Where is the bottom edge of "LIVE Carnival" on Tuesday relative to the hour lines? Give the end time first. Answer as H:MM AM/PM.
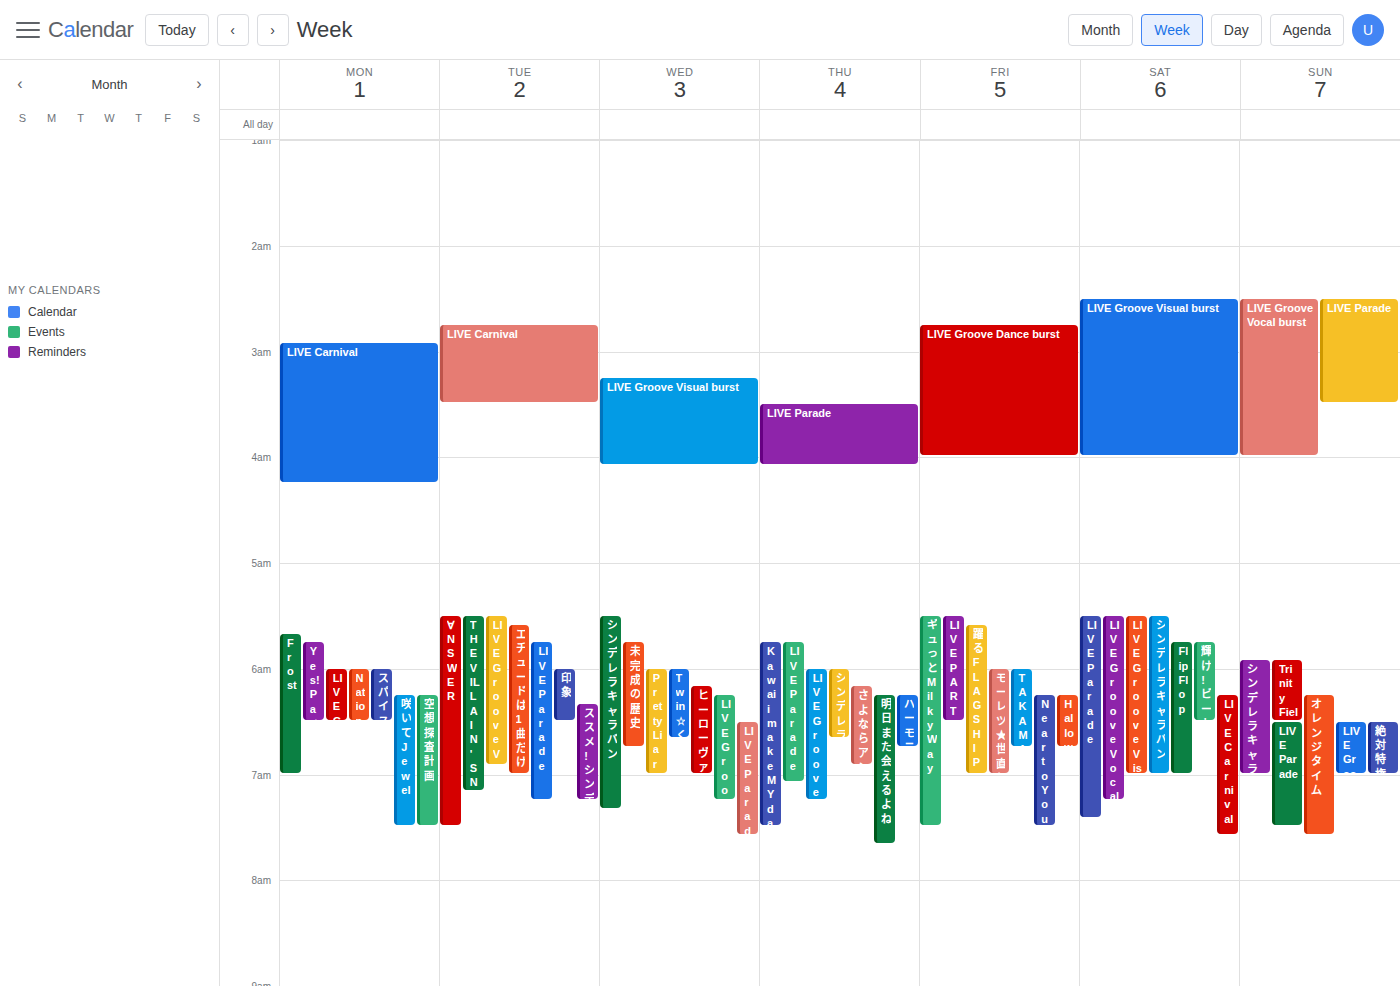
3:30 AM -- halfway between the 3 AM and 4 AM lines.